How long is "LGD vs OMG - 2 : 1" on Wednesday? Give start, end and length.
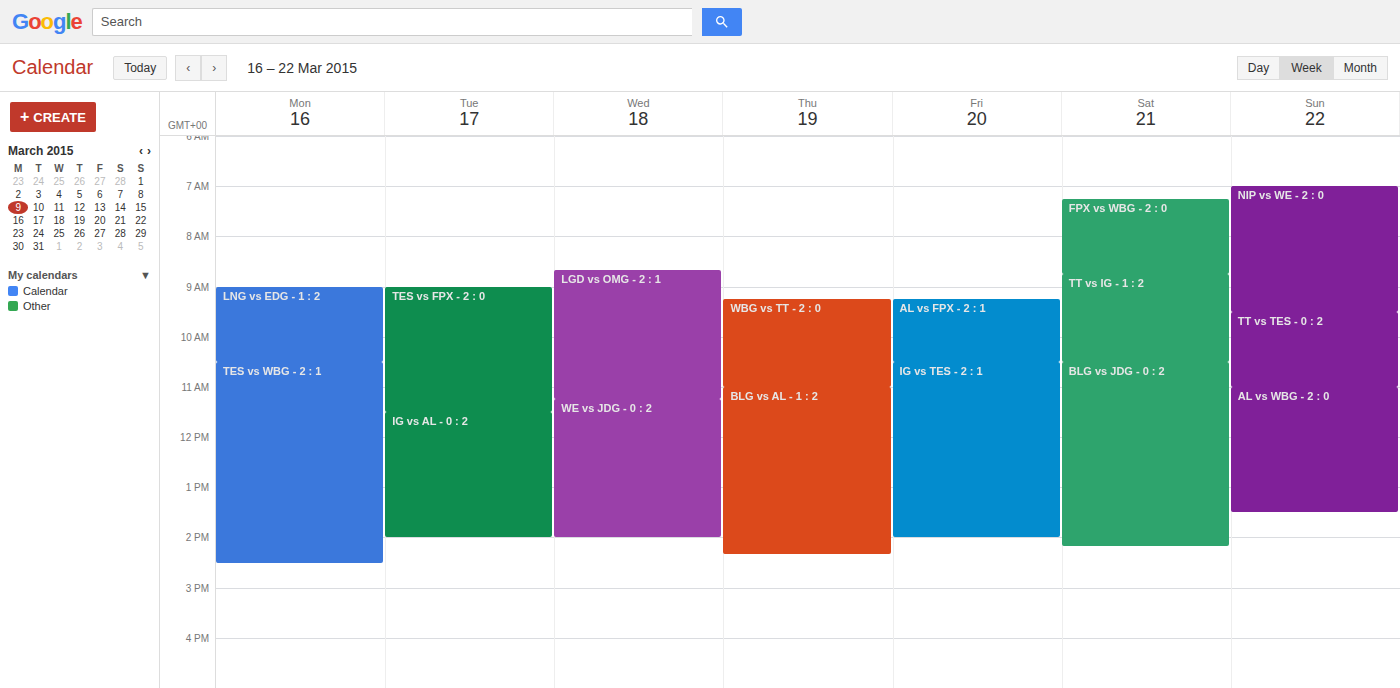
8:40 AM to 11:15 AM, 2 hours 35 minutes